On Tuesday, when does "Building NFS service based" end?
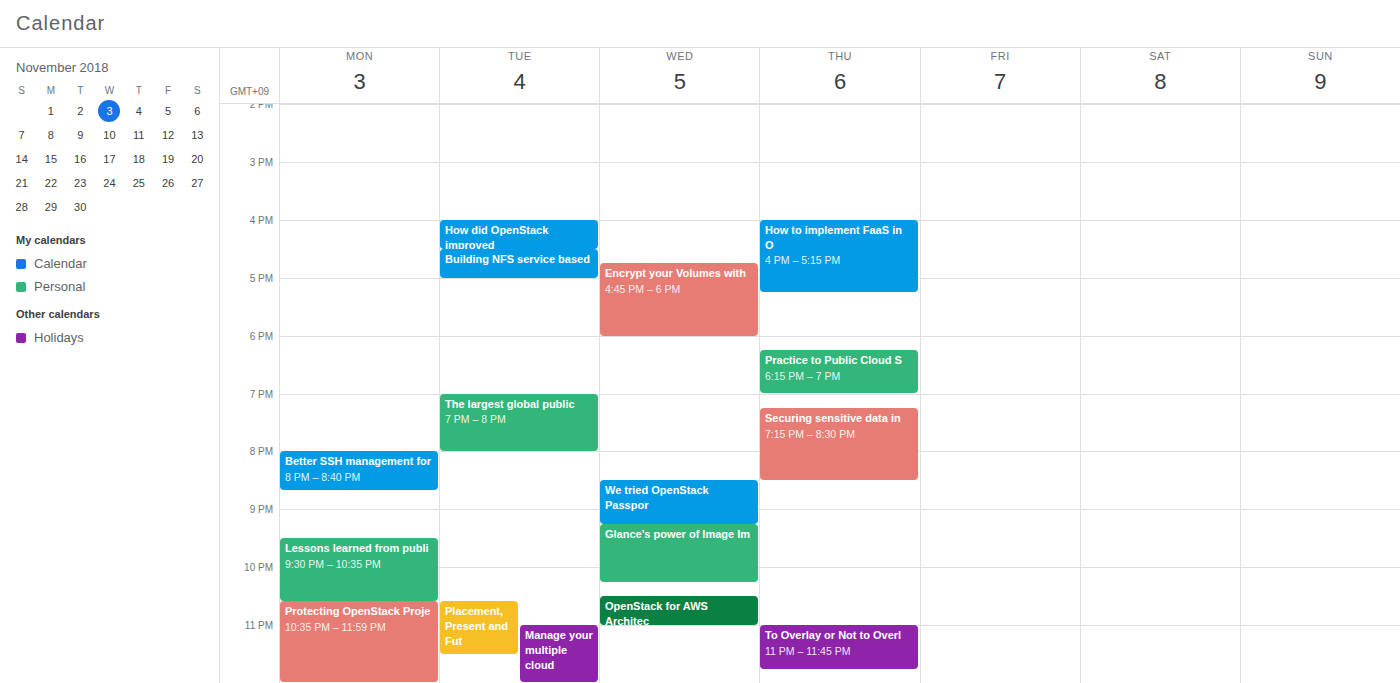
5:00 PM